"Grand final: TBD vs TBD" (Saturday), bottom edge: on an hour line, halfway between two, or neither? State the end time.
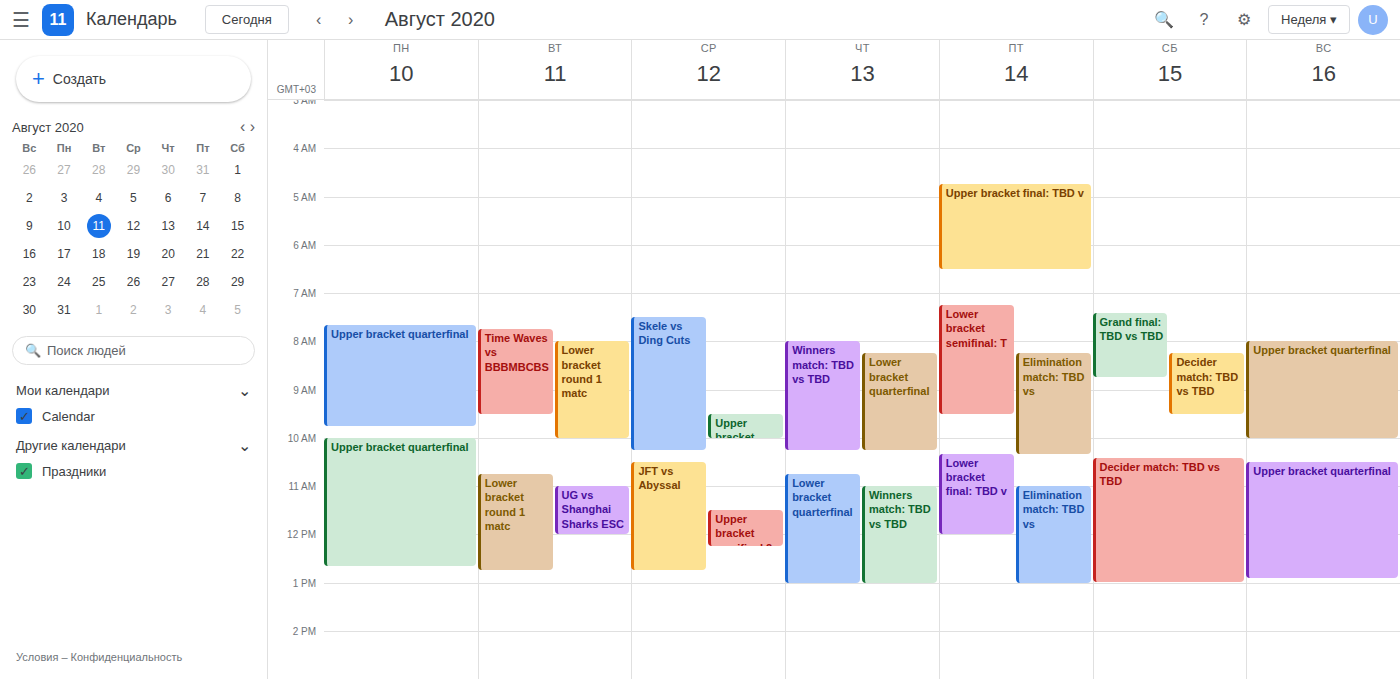
8:45 AM -- neither: three quarters of the way from the 8 AM line to the 9 AM line.